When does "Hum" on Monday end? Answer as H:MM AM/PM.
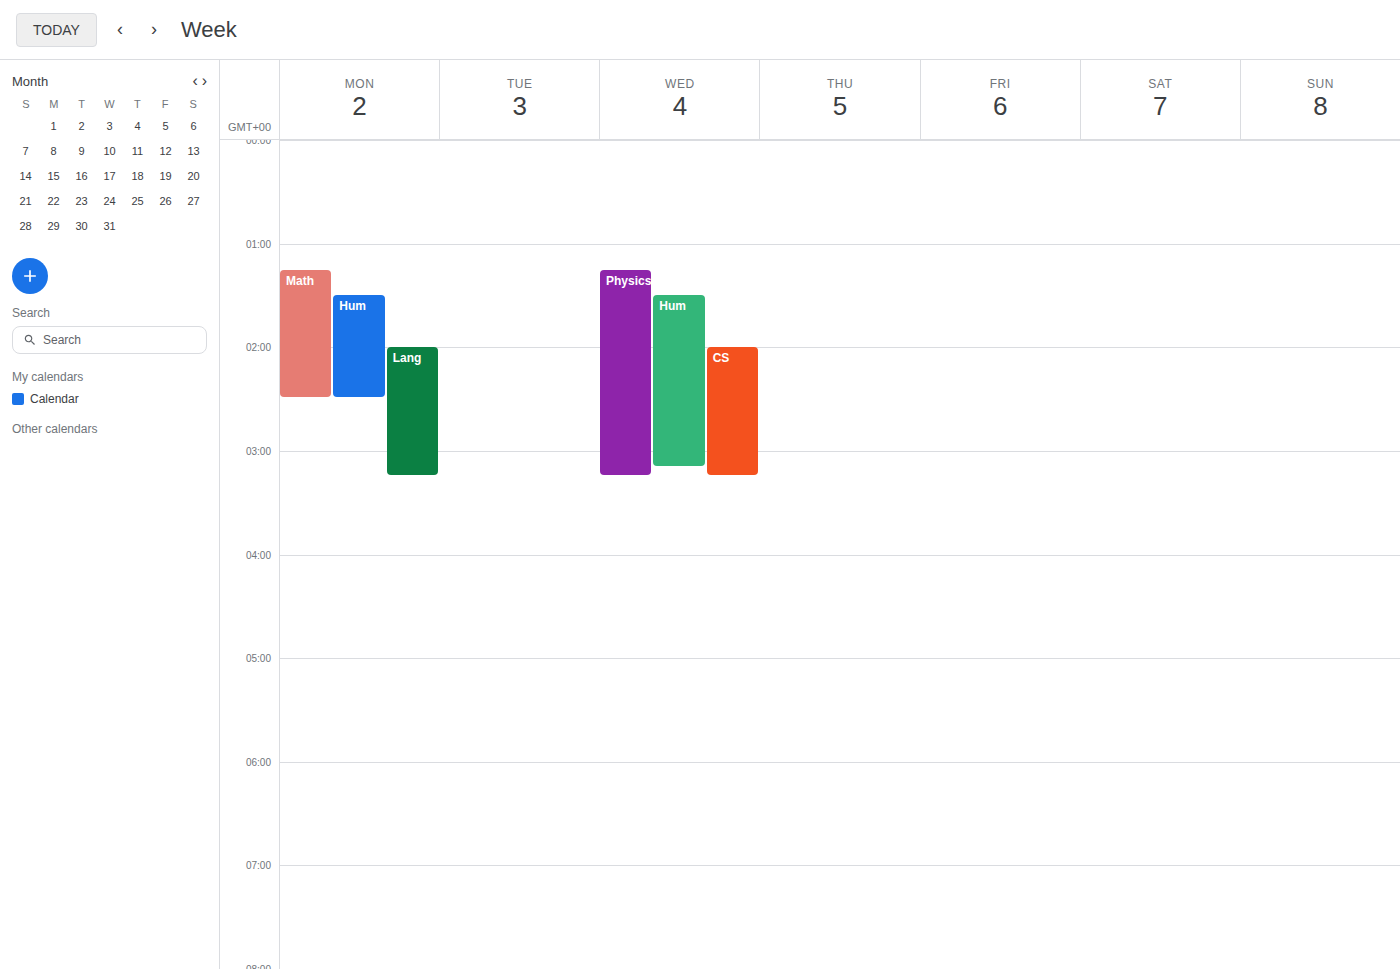
2:30 AM